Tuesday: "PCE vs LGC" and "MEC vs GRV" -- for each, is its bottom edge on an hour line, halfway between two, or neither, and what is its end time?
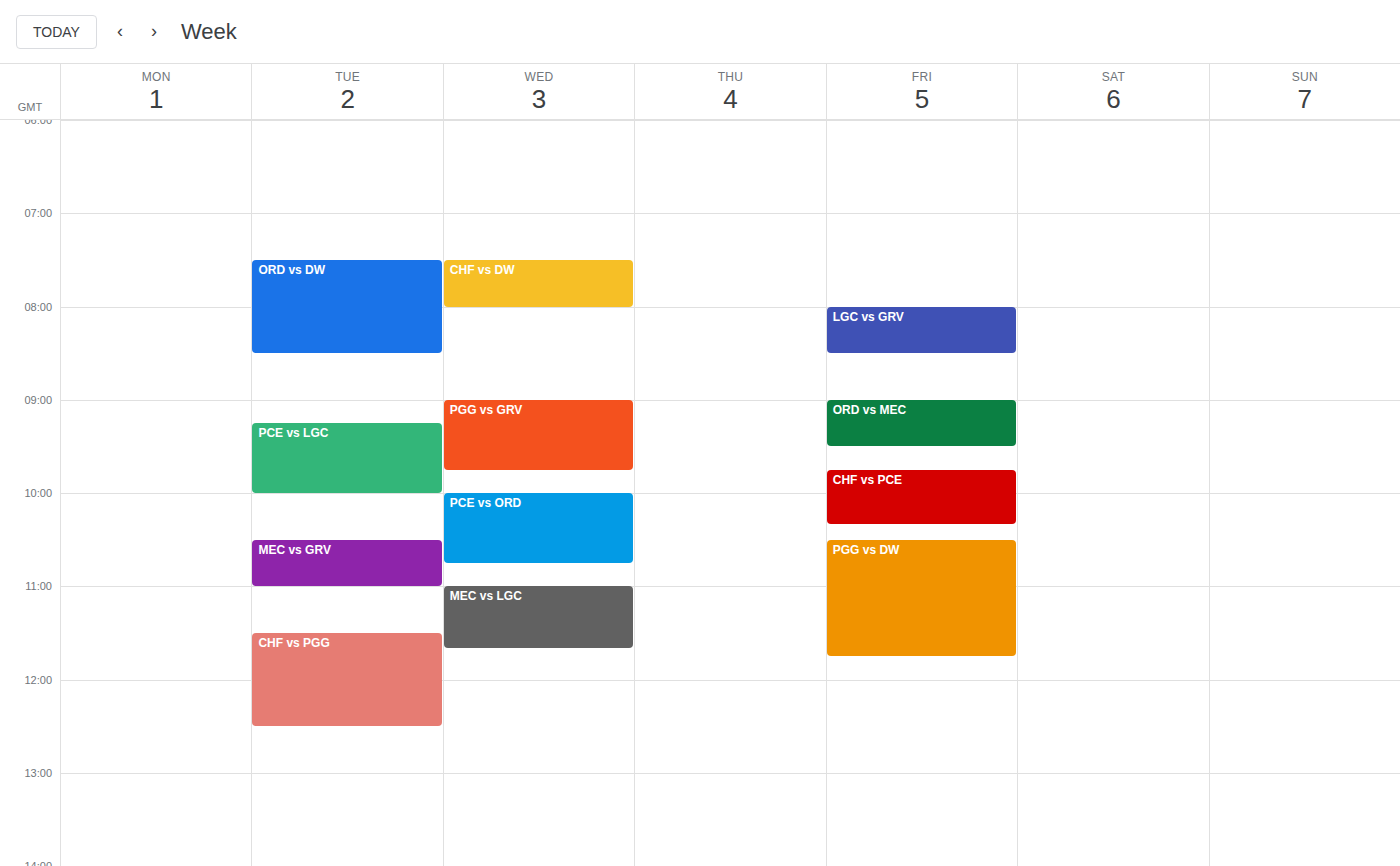
"PCE vs LGC": 10:00 AM, exactly on the 10 AM line. "MEC vs GRV": 11:00 AM, exactly on the 11 AM line.